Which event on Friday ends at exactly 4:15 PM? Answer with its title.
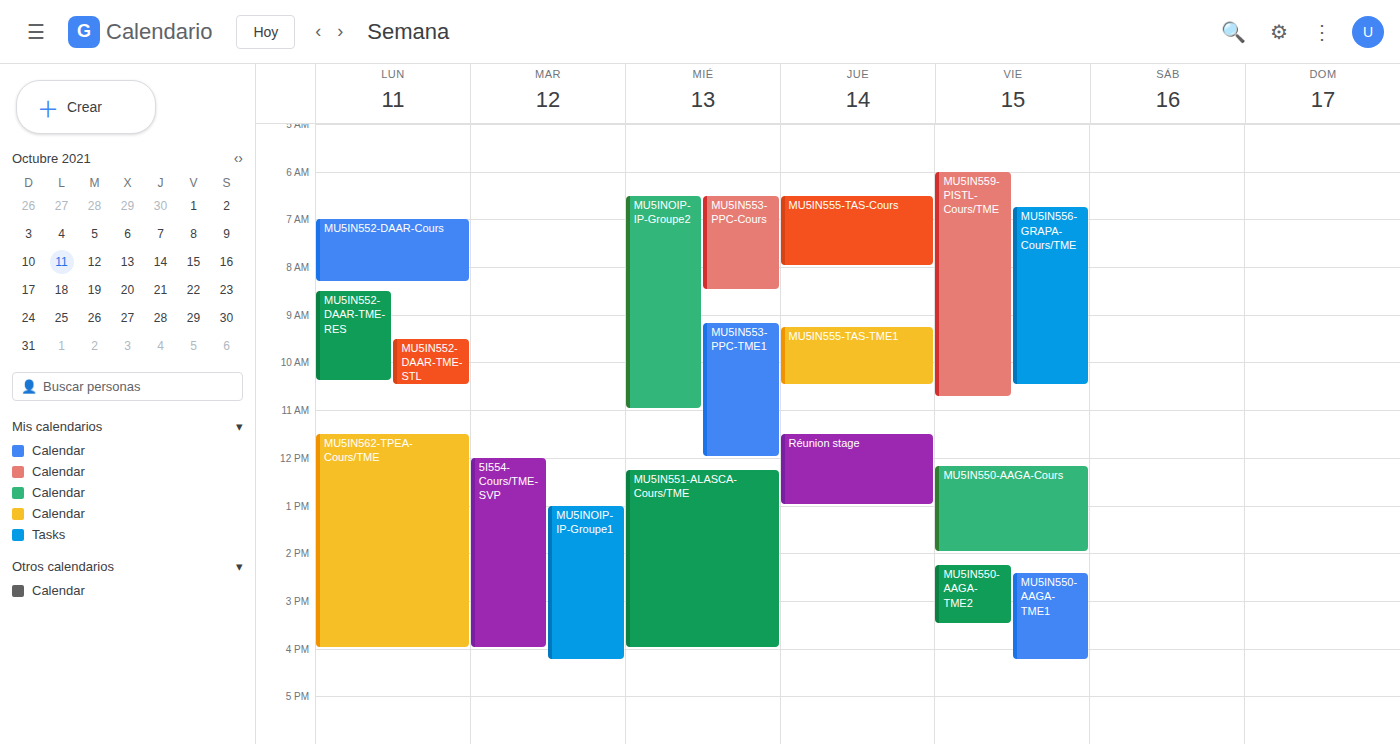
"MU5IN550-AAGA-TME1"